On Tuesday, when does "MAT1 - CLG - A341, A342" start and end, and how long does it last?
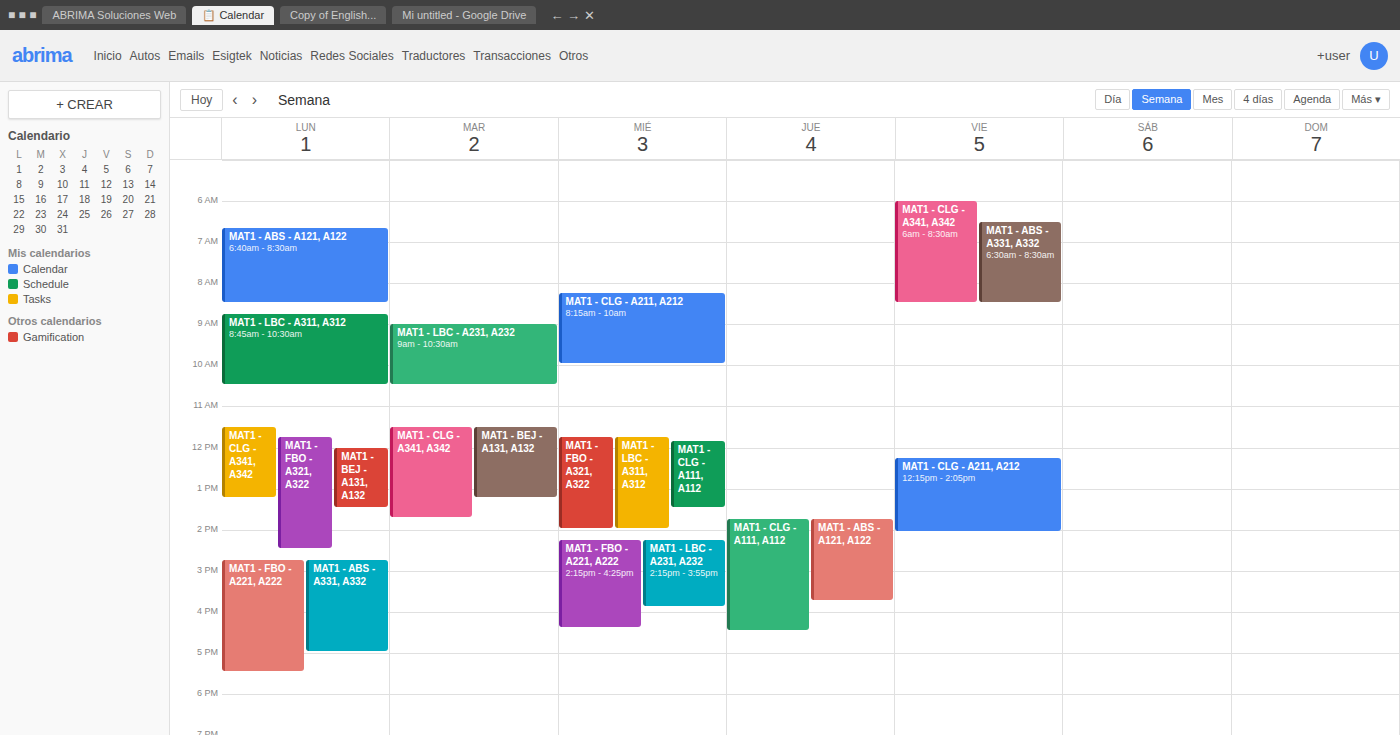
11:30 AM to 1:45 PM, 2 hours 15 minutes